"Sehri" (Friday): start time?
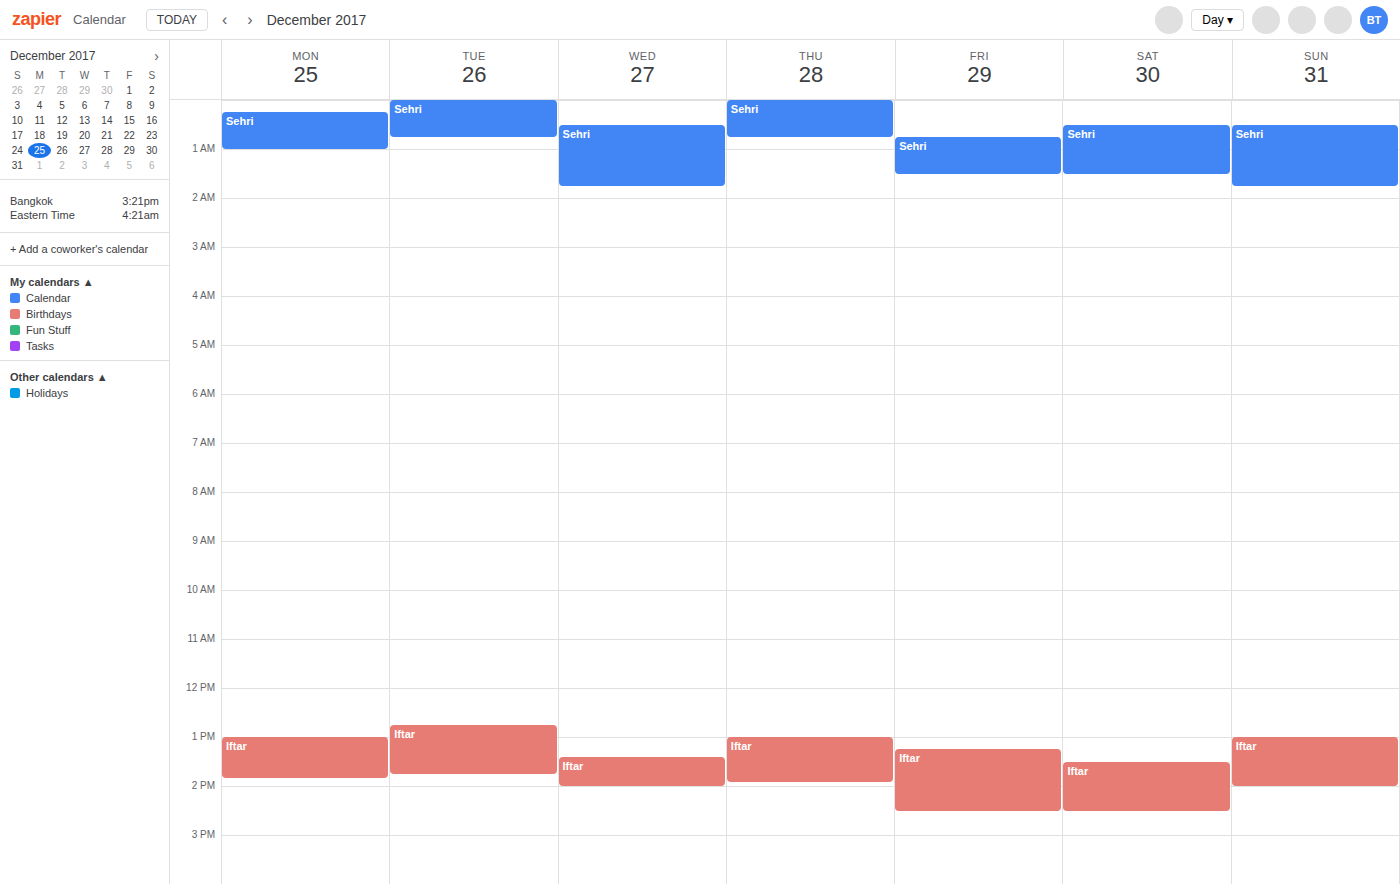
12:45 AM